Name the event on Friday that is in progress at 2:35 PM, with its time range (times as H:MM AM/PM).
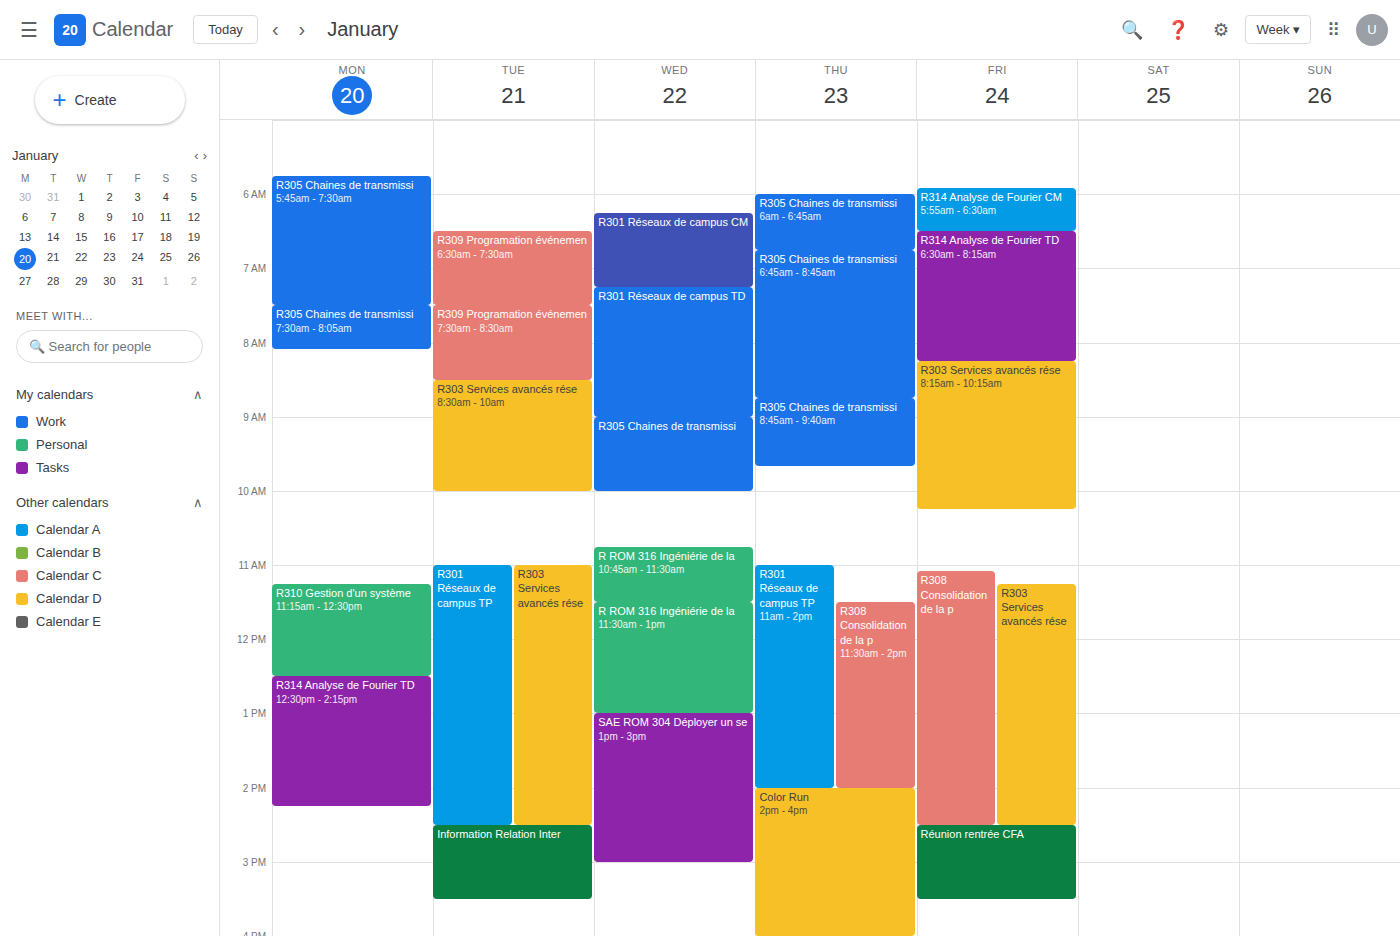
"Réunion rentrée CFA", 2:30 PM to 3:30 PM